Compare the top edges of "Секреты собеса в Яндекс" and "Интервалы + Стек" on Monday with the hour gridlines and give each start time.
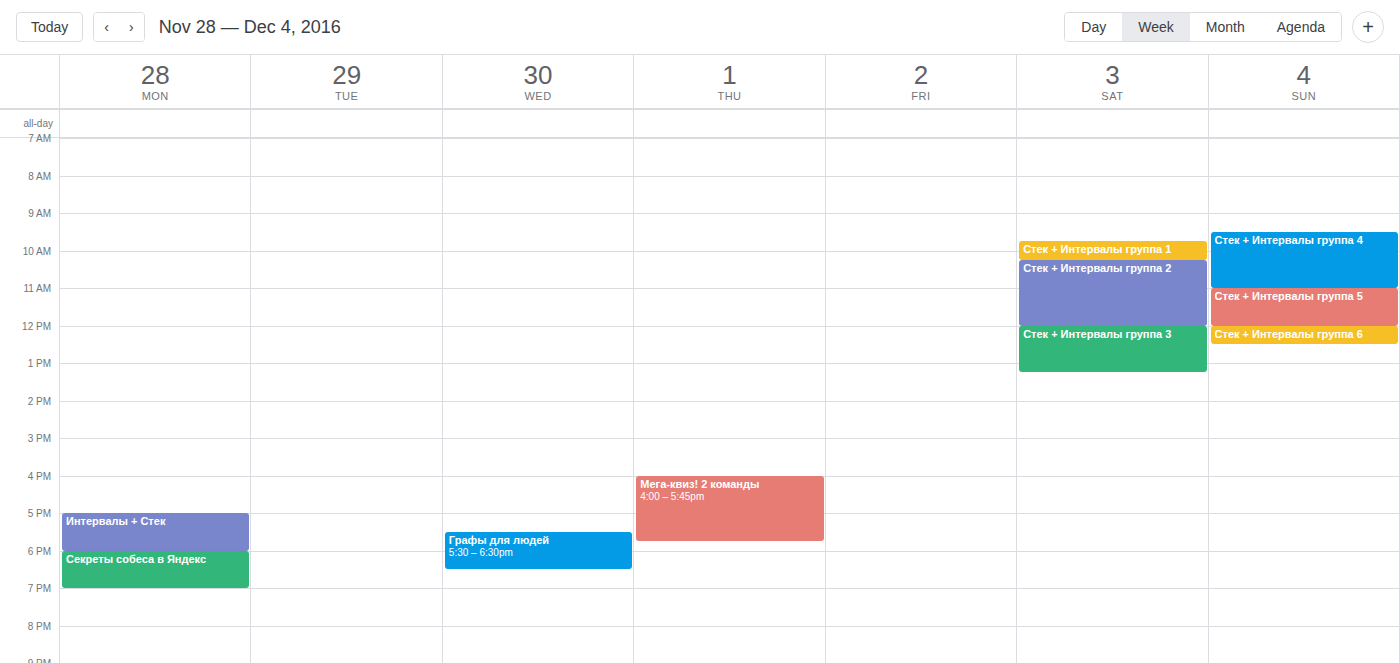
"Секреты собеса в Яндекс": 6:00 PM, exactly on the 6 PM line. "Интервалы + Стек": 5:00 PM, exactly on the 5 PM line.